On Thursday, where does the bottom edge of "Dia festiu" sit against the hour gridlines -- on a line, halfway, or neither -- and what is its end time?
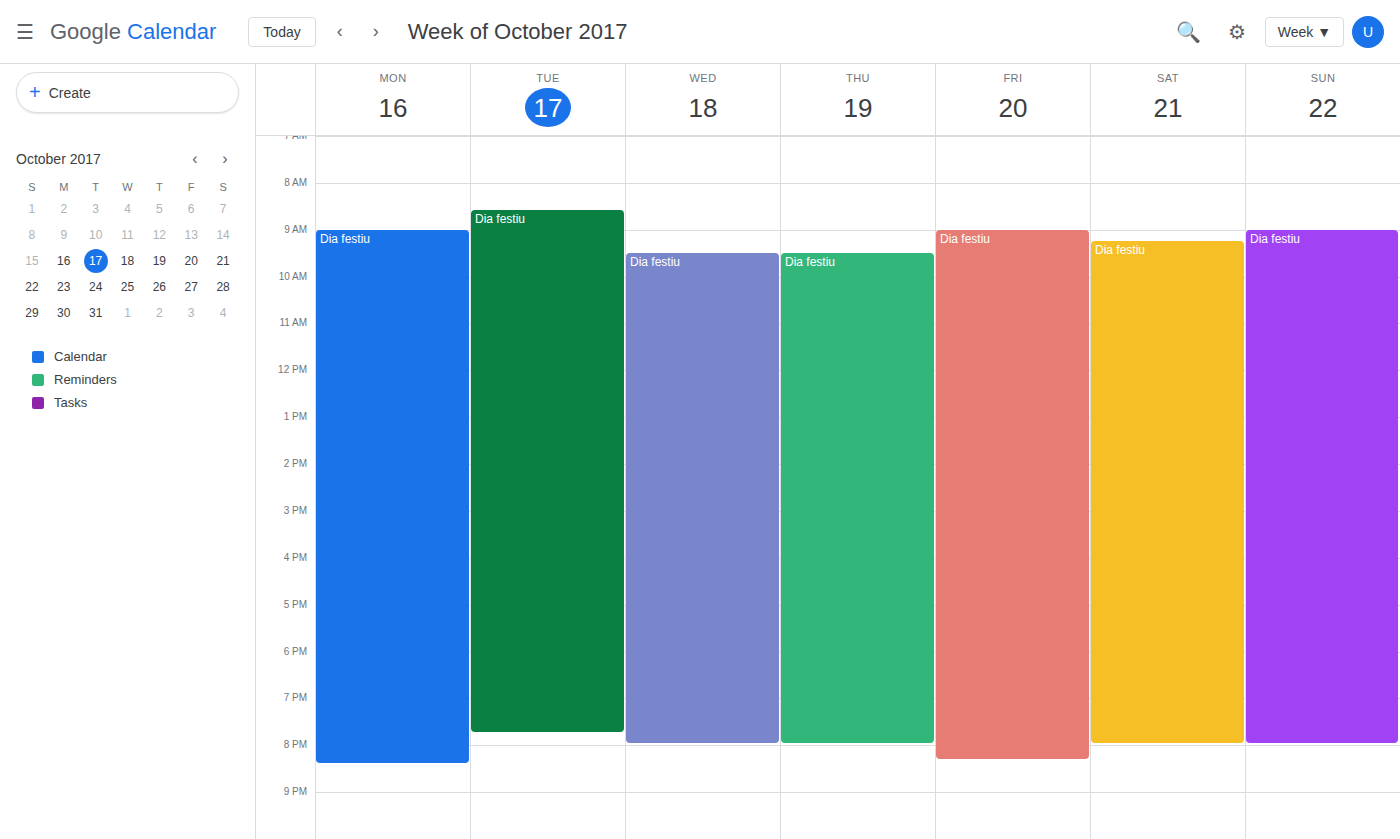
8:00 PM -- exactly on the 8 PM line.